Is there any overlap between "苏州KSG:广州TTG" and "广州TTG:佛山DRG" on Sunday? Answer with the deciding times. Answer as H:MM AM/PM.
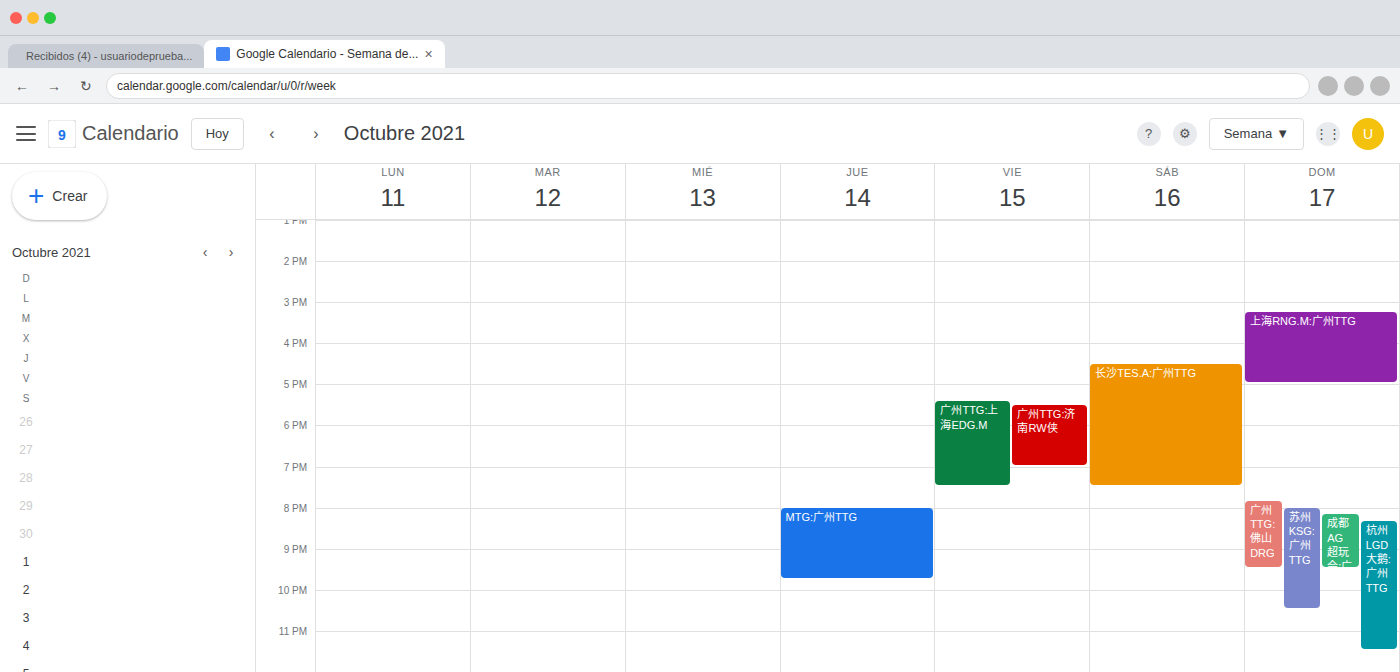
"苏州KSG:广州TTG" starts at 8:00 PM, before "广州TTG:佛山DRG" ends at 9:30 PM -- they overlap.